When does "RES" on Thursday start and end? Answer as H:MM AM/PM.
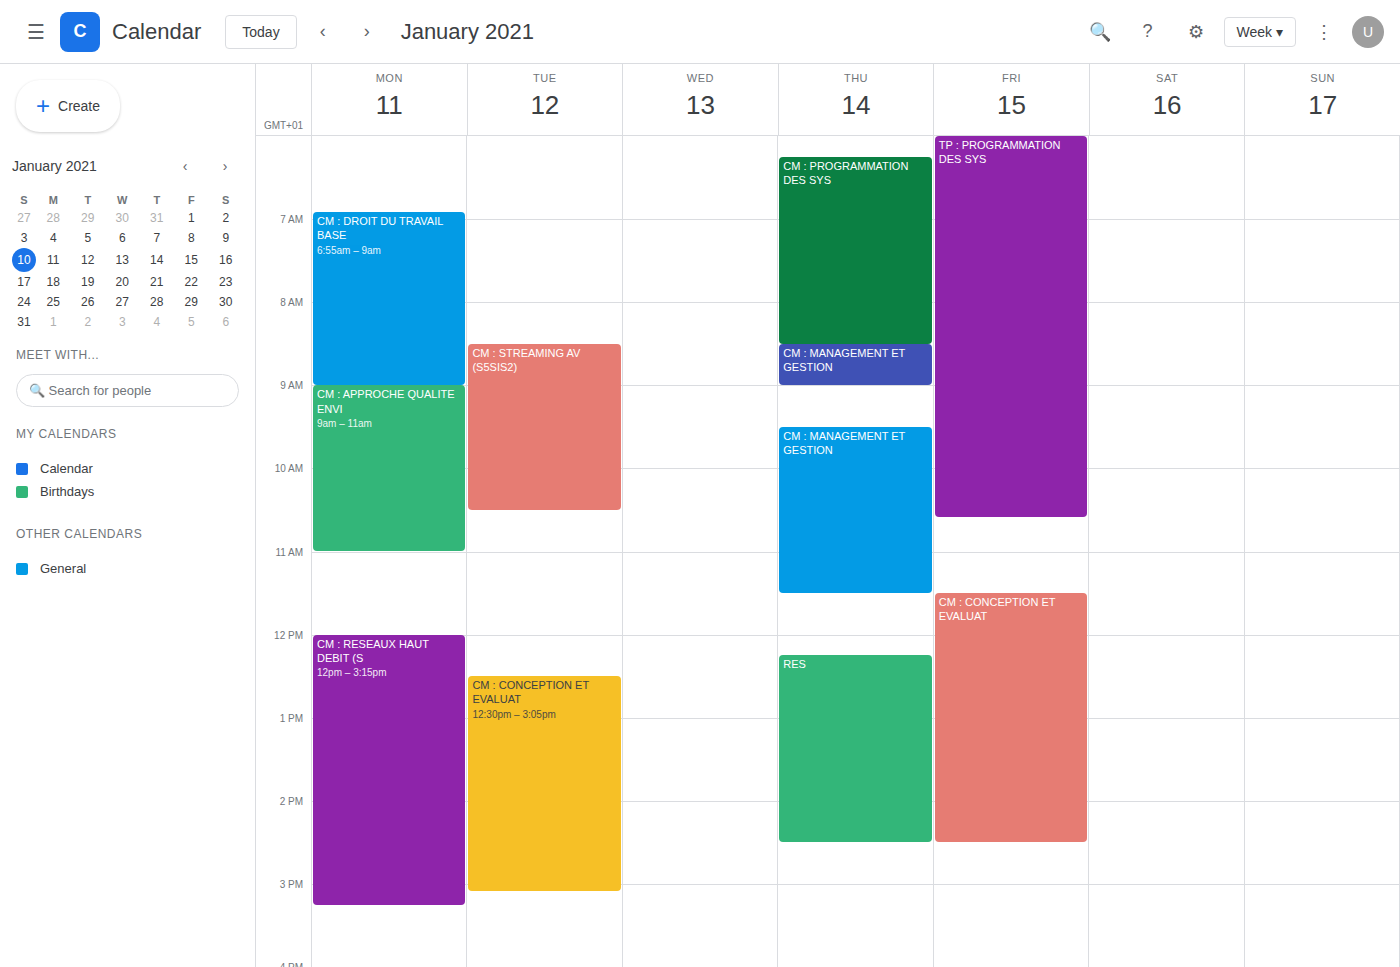
12:15 PM to 2:30 PM